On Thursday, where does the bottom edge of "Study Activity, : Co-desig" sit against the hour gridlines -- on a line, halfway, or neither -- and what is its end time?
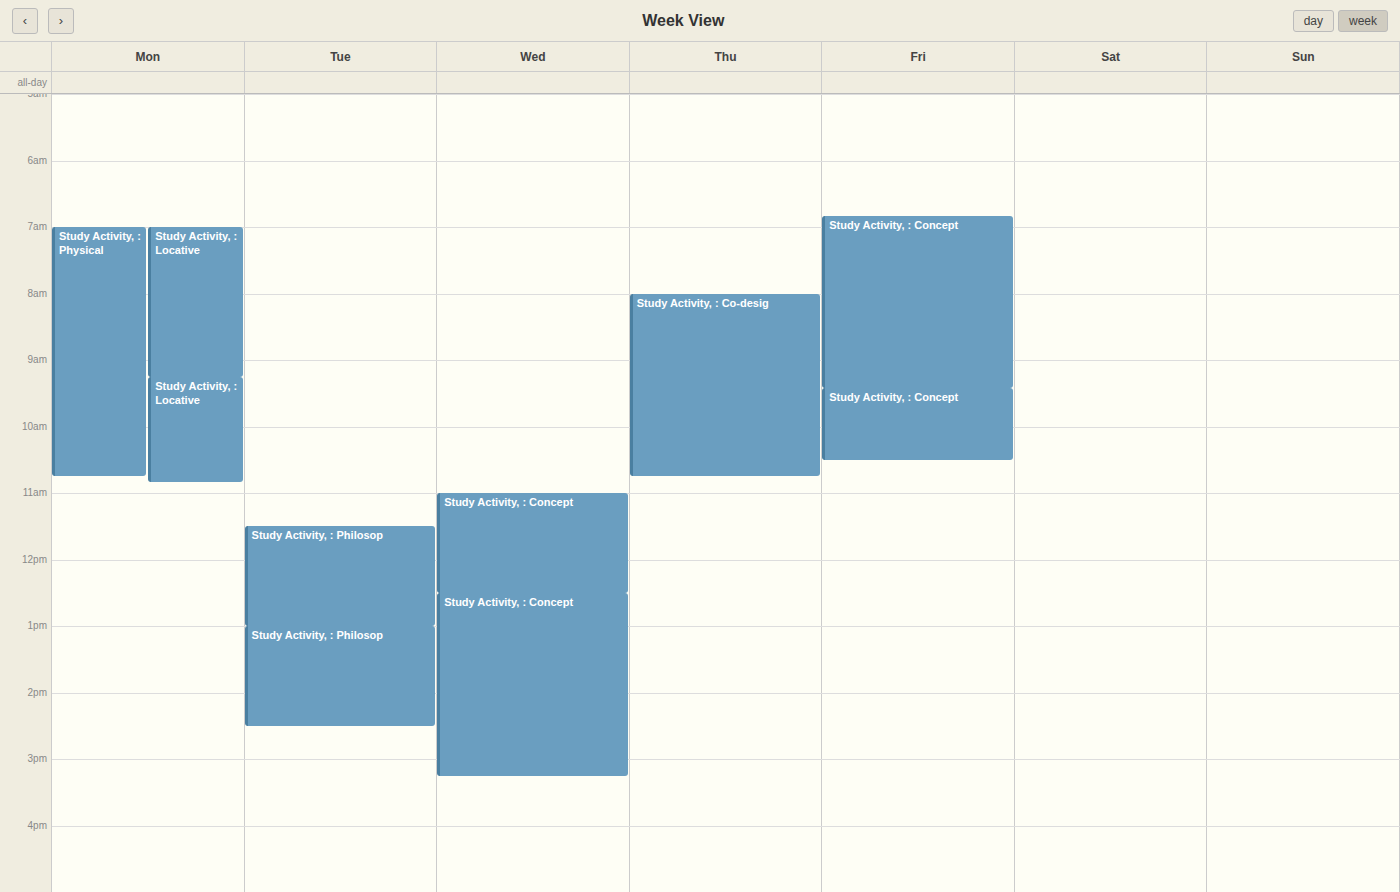
10:45 -- neither: three quarters of the way from the 10:00 line to the 11:00 line.